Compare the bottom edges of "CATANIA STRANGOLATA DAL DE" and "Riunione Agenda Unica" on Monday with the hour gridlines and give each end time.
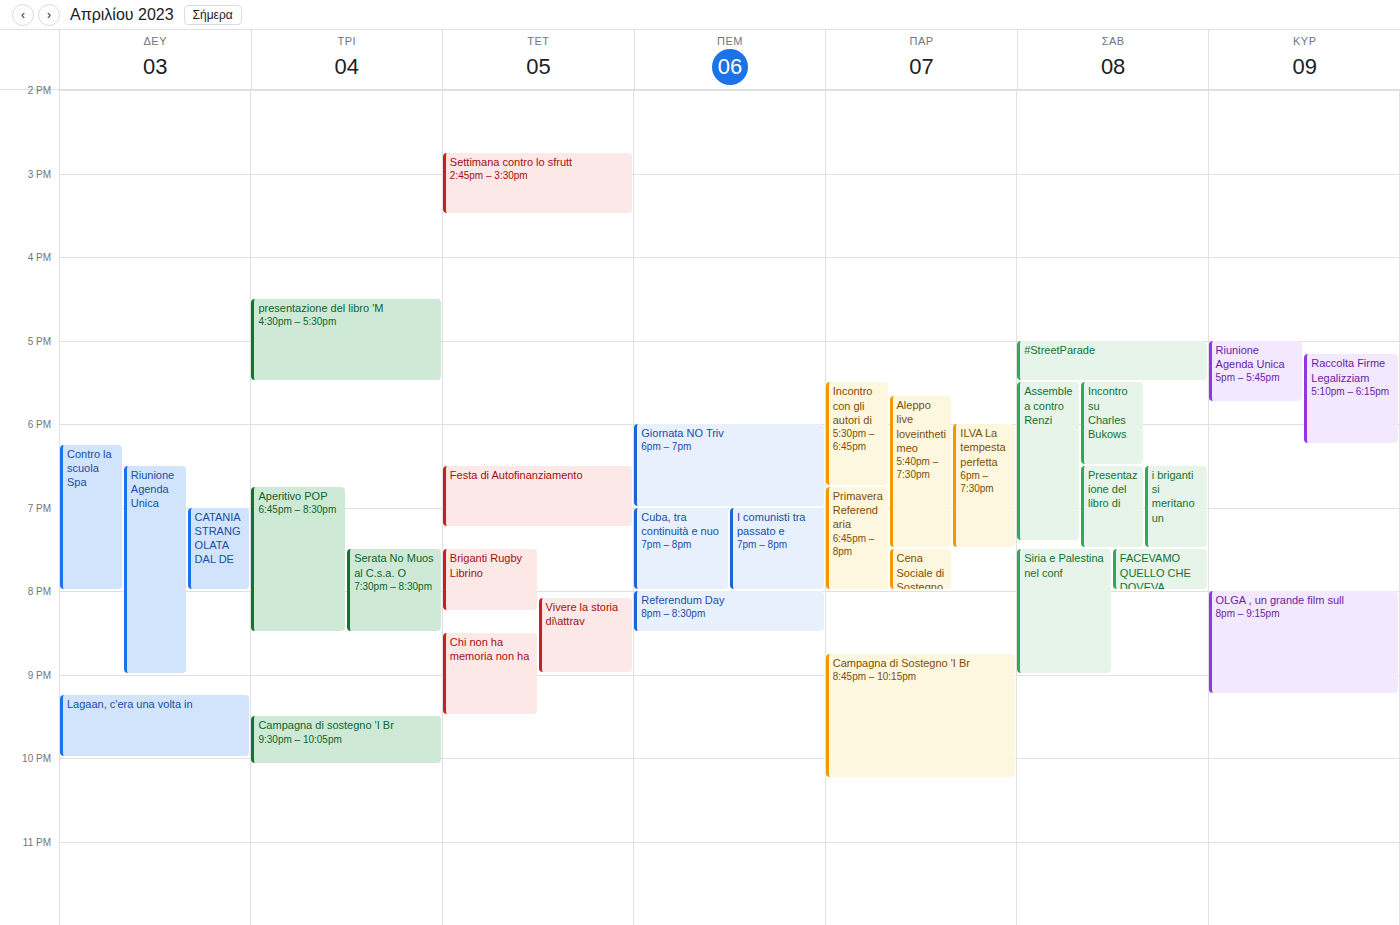
"CATANIA STRANGOLATA DAL DE": 8:00 PM, exactly on the 8 PM line. "Riunione Agenda Unica": 9:00 PM, exactly on the 9 PM line.